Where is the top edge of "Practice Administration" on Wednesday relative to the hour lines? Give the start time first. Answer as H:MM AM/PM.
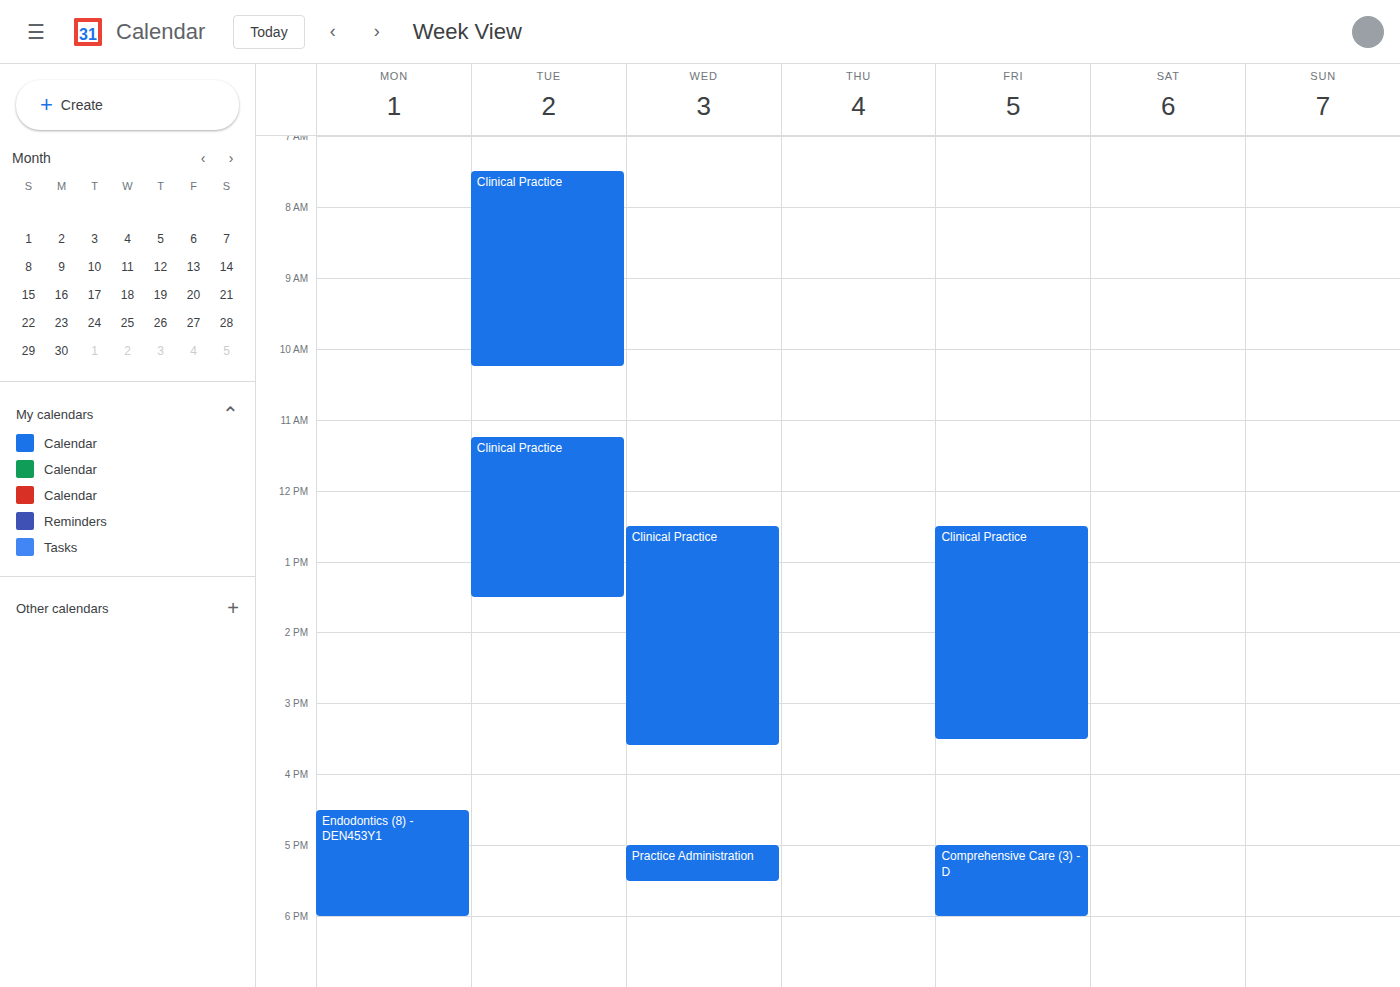
5:00 PM -- exactly on the 5 PM line.